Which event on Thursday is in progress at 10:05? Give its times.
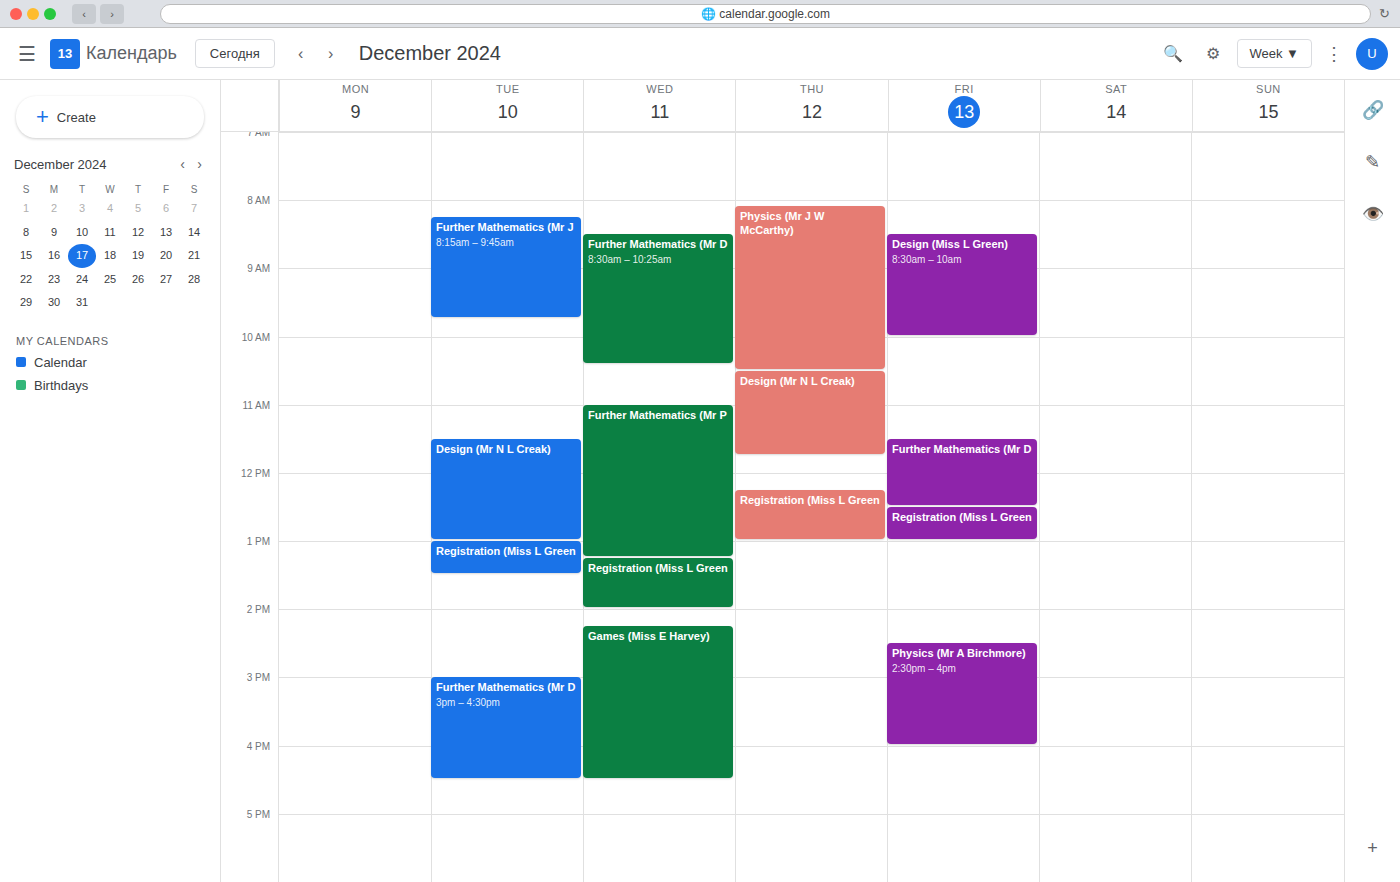
"Physics (Mr J W McCarthy)", 08:05 to 10:30